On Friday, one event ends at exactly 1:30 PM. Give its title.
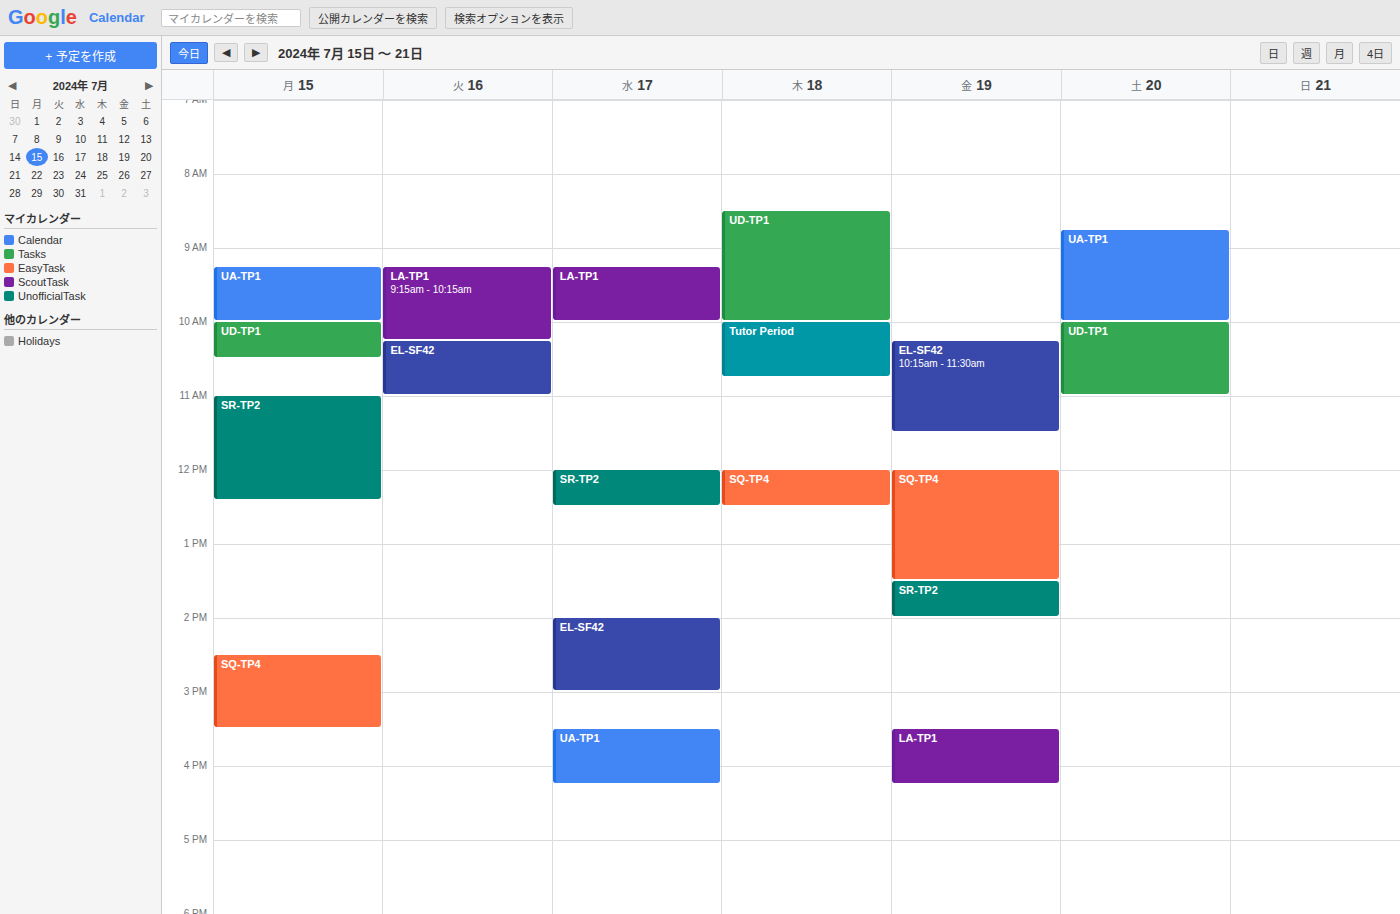
"SQ-TP4"